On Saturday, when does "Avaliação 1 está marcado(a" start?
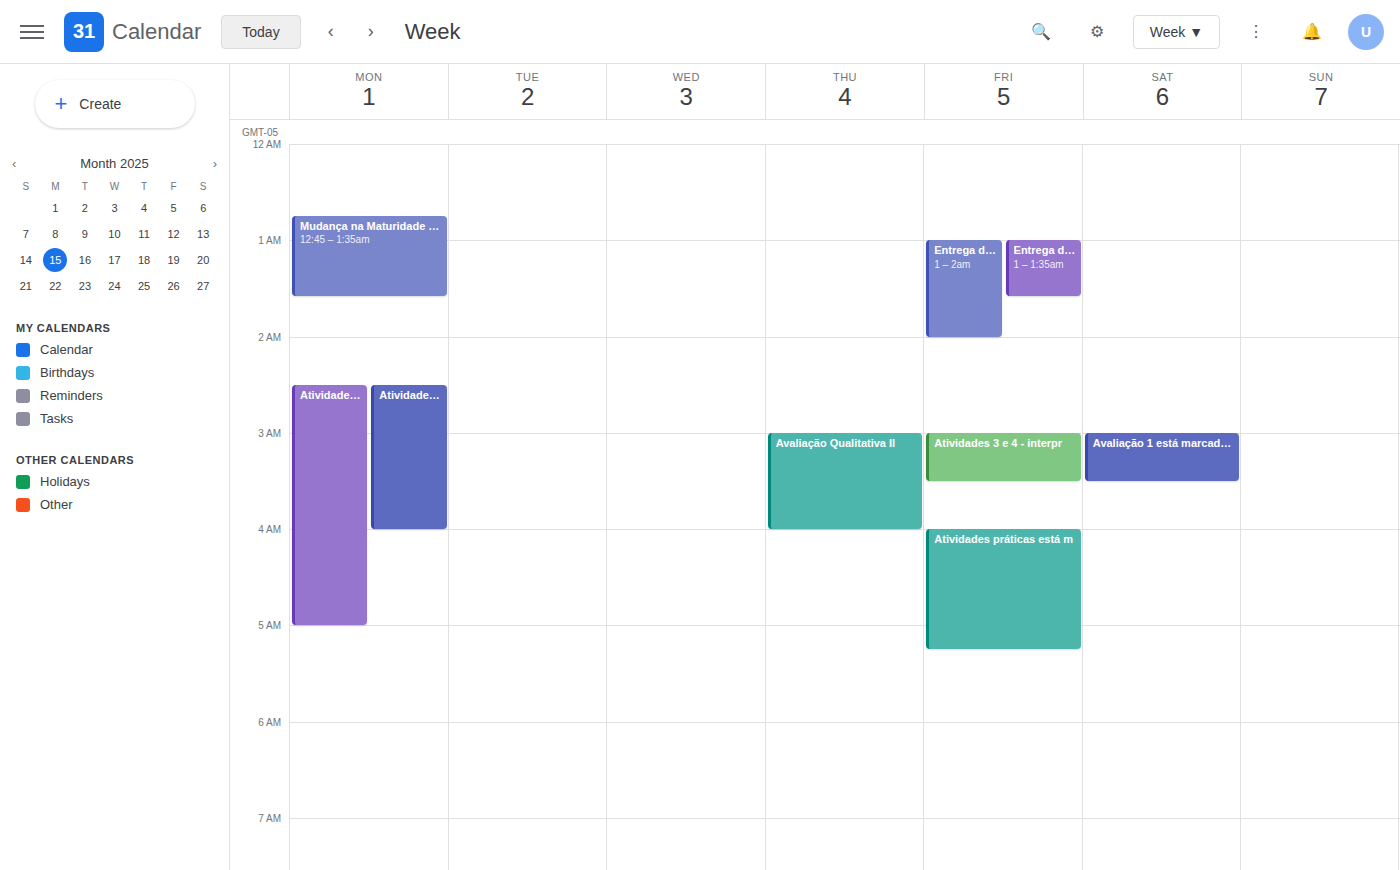
3:00 AM